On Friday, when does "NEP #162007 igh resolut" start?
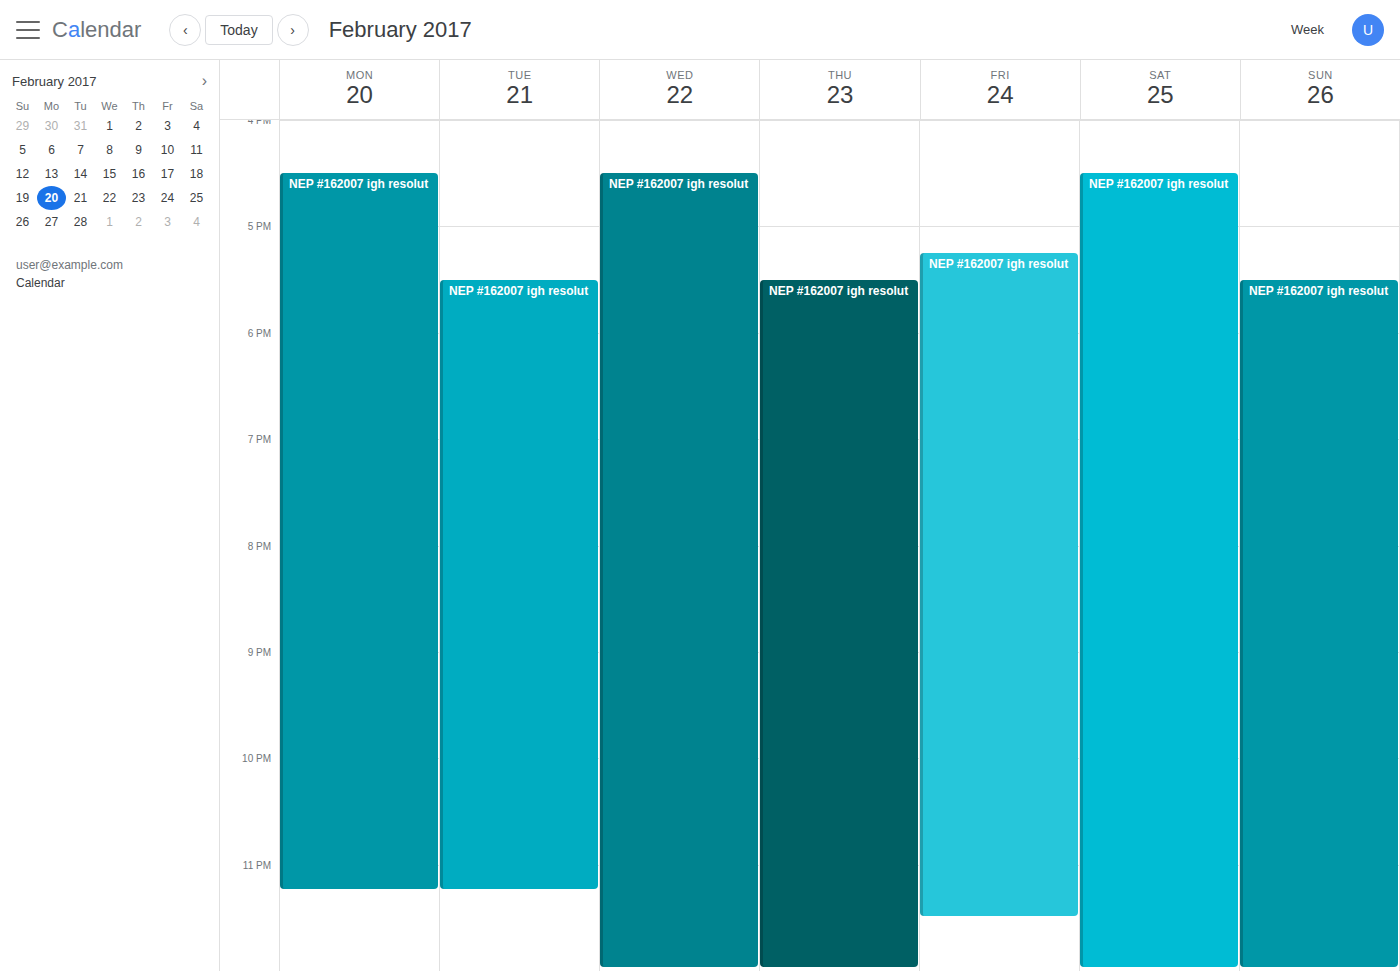
5:15 PM